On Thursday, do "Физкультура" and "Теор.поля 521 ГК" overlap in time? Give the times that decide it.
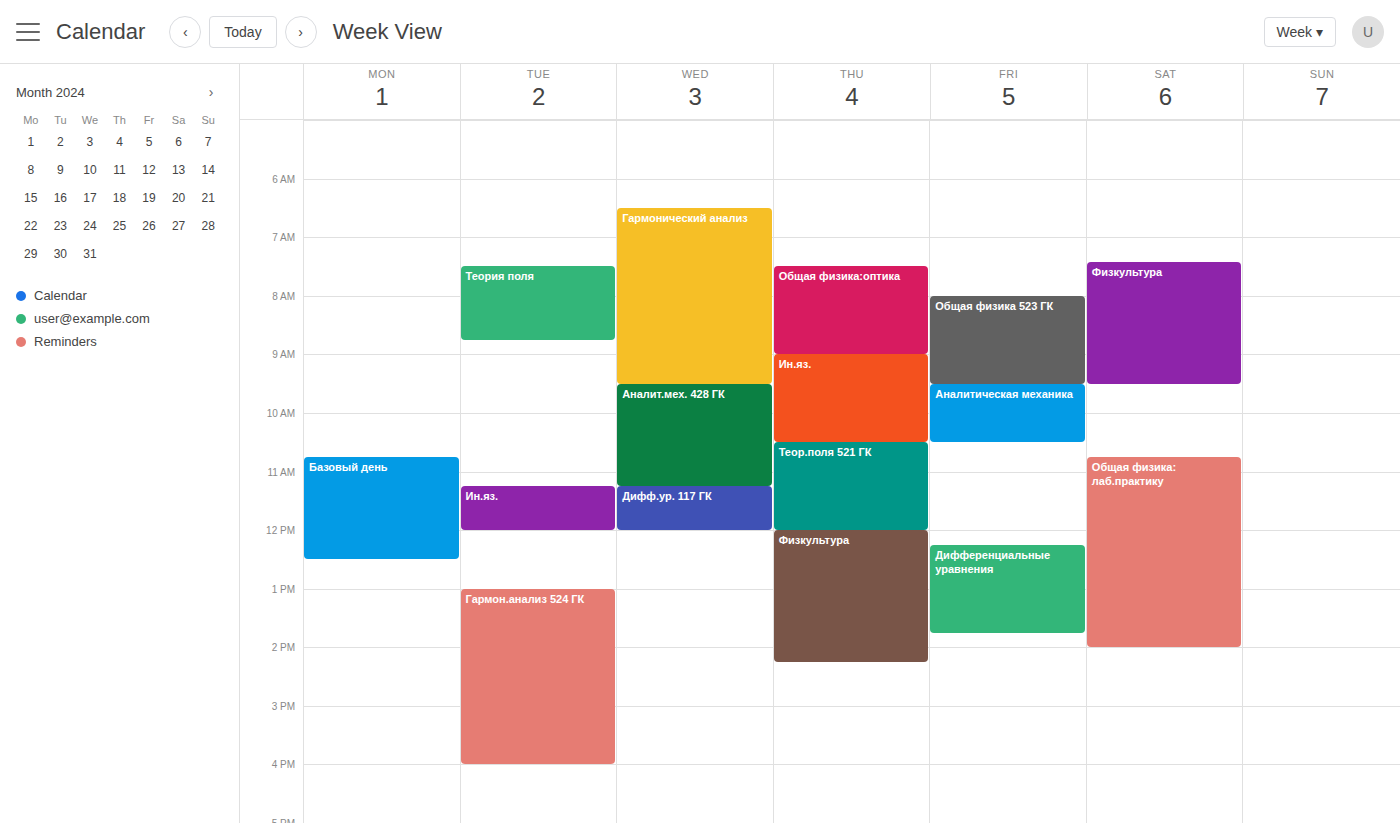
"Теор.поля 521 ГК" ends at 12:00 PM, exactly when "Физкультура" starts -- they touch but do not overlap.